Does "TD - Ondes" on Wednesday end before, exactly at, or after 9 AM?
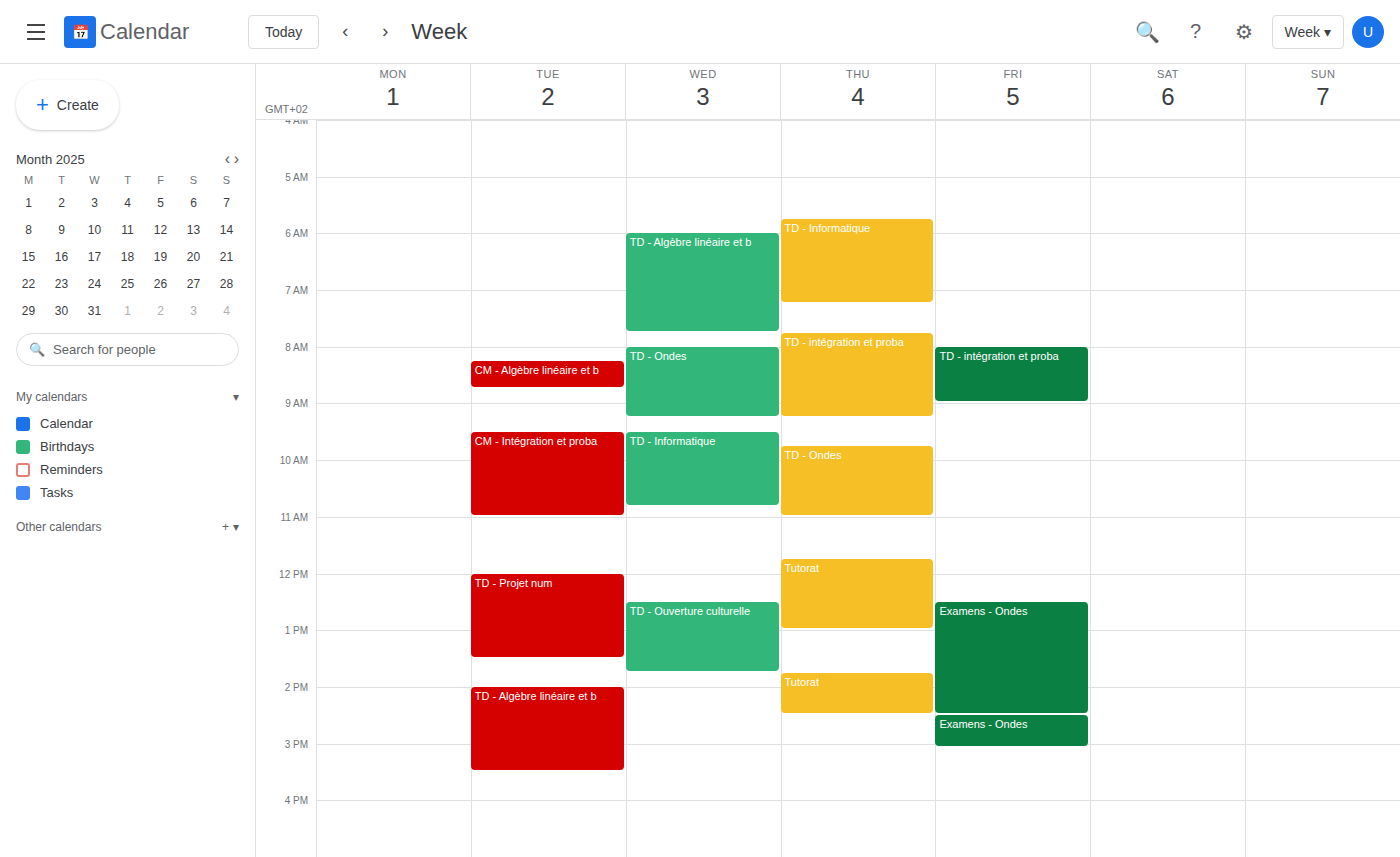
9:15 AM -- after 9 AM, 15 minutes below the 9 AM line.